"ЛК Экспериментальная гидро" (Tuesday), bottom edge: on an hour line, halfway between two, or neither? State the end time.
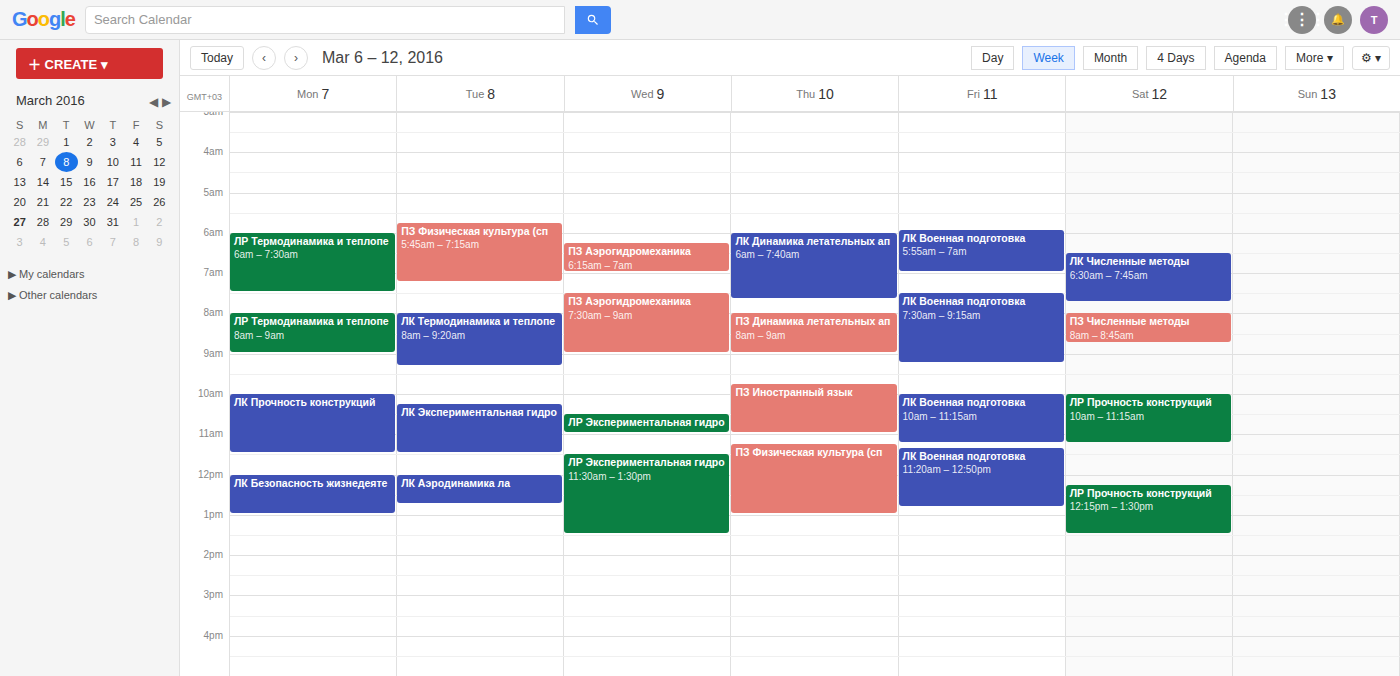
11:30 AM -- halfway between the 11 AM and 12 PM lines.